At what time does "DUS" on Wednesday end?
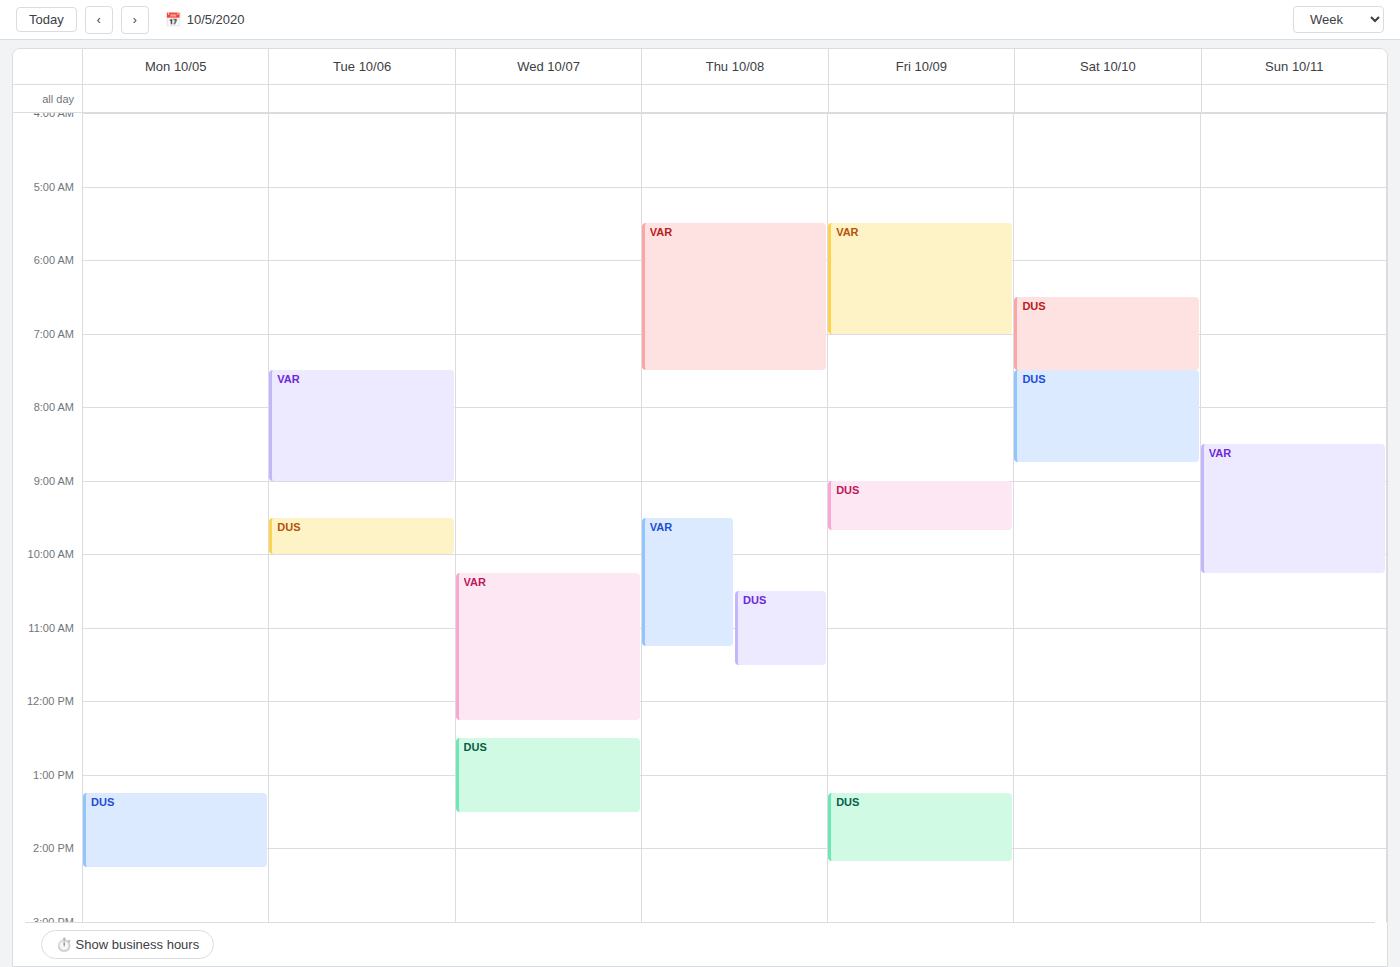
1:30 PM